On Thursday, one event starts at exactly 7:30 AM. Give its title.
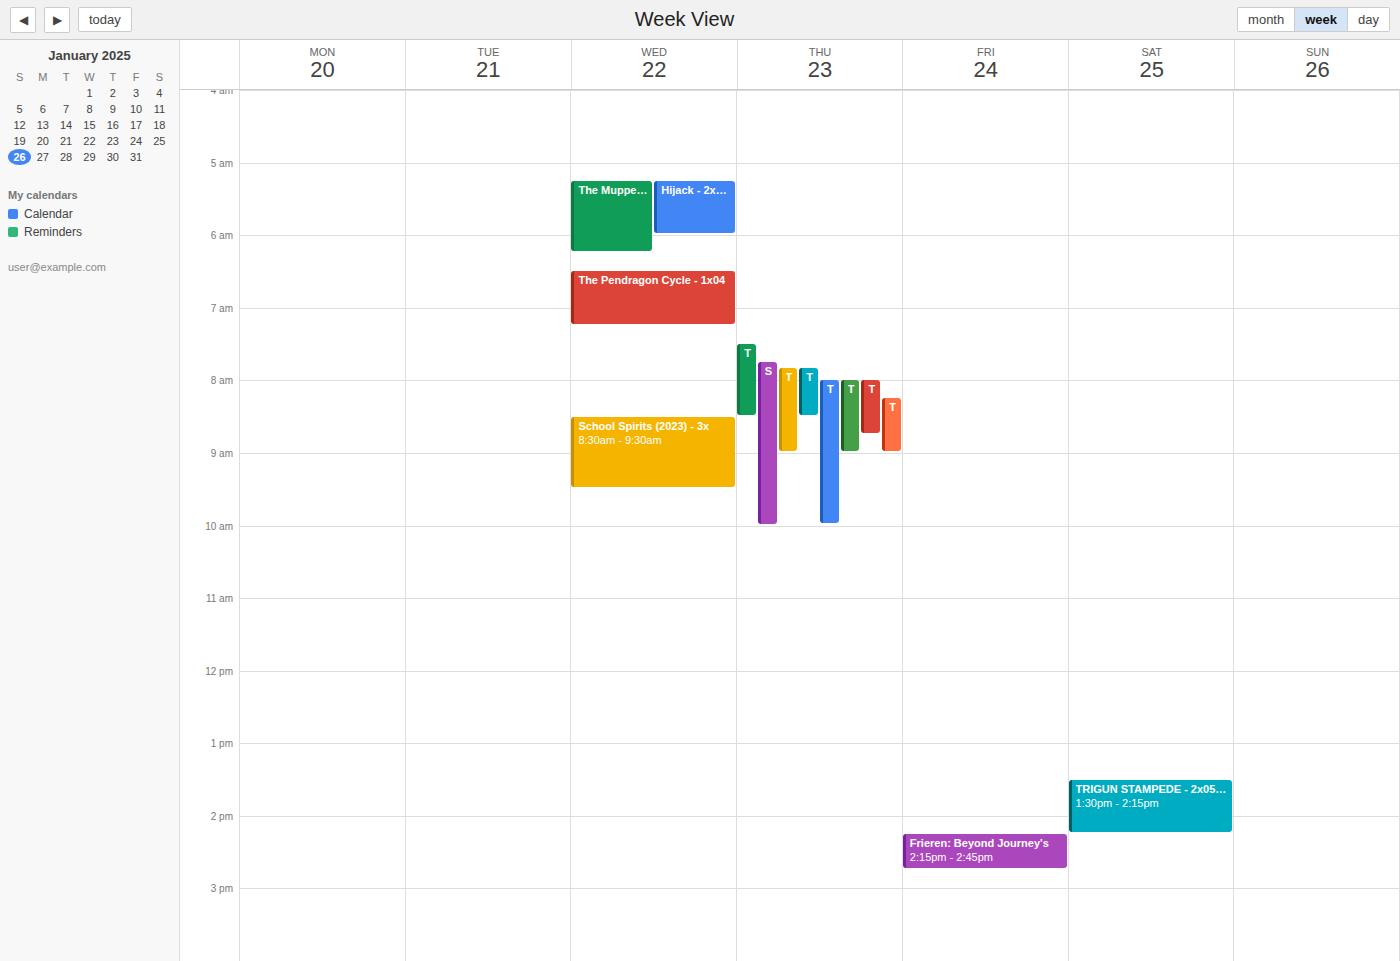
"The Lincoln Lawyer - 4x07"